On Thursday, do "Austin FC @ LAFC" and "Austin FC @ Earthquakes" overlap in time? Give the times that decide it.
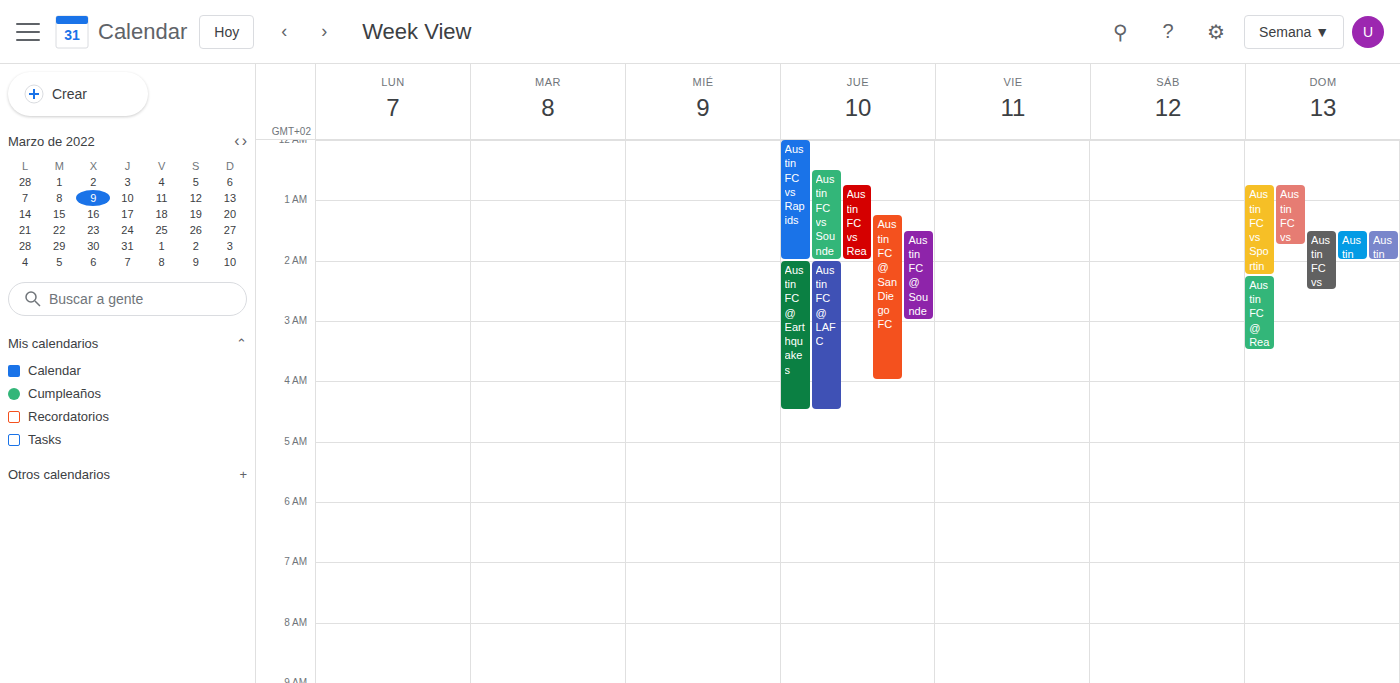
"Austin FC @ Earthquakes" runs 2:00 AM to 4:30 AM, inside "Austin FC @ LAFC" -- they overlap.